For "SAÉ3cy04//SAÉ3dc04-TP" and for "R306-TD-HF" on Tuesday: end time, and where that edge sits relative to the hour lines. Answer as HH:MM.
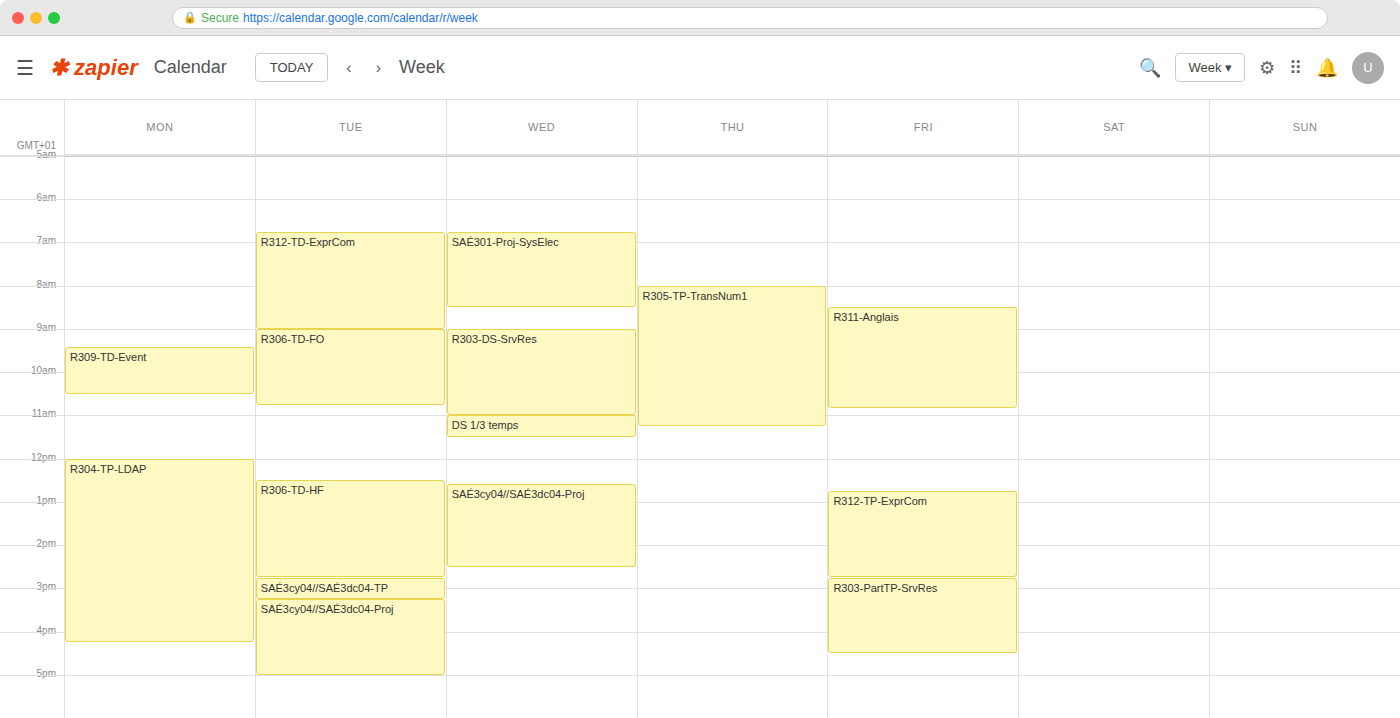
"SAÉ3cy04//SAÉ3dc04-TP": 15:15, neither: a quarter of the way from the 15:00 line to the 16:00 line. "R306-TD-HF": 14:45, neither: three quarters of the way from the 14:00 line to the 15:00 line.